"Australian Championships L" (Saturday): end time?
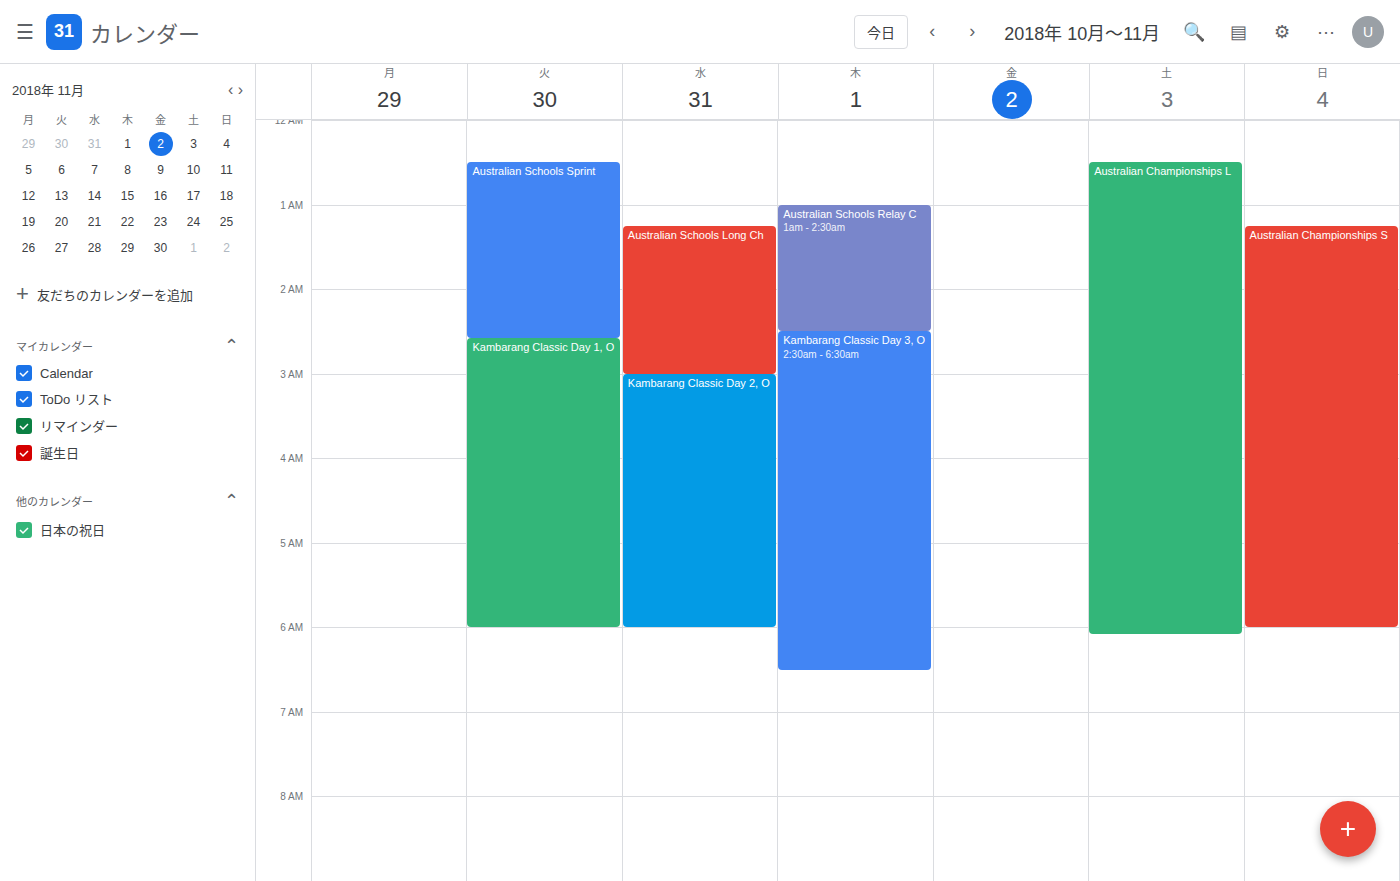
6:05 AM